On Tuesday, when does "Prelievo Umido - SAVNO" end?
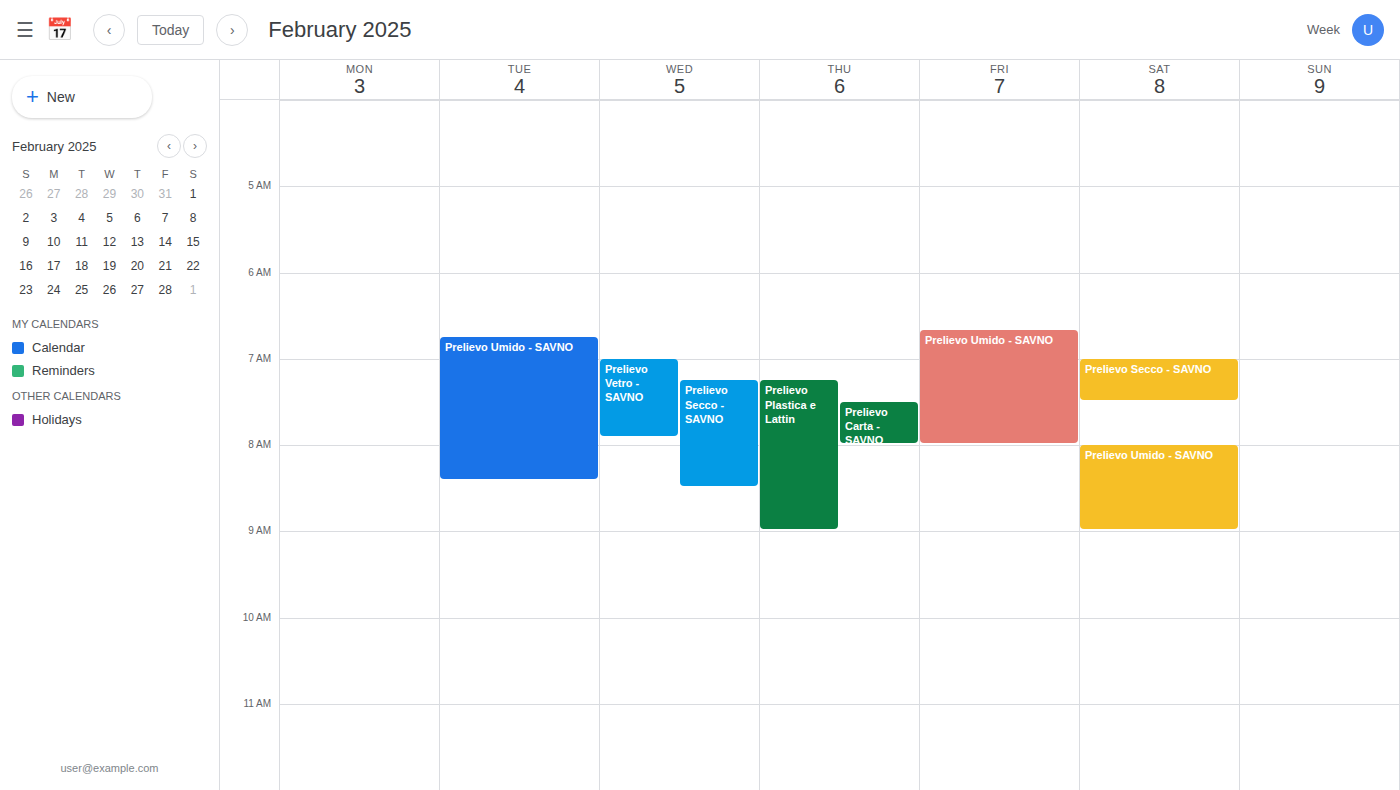
8:25 AM